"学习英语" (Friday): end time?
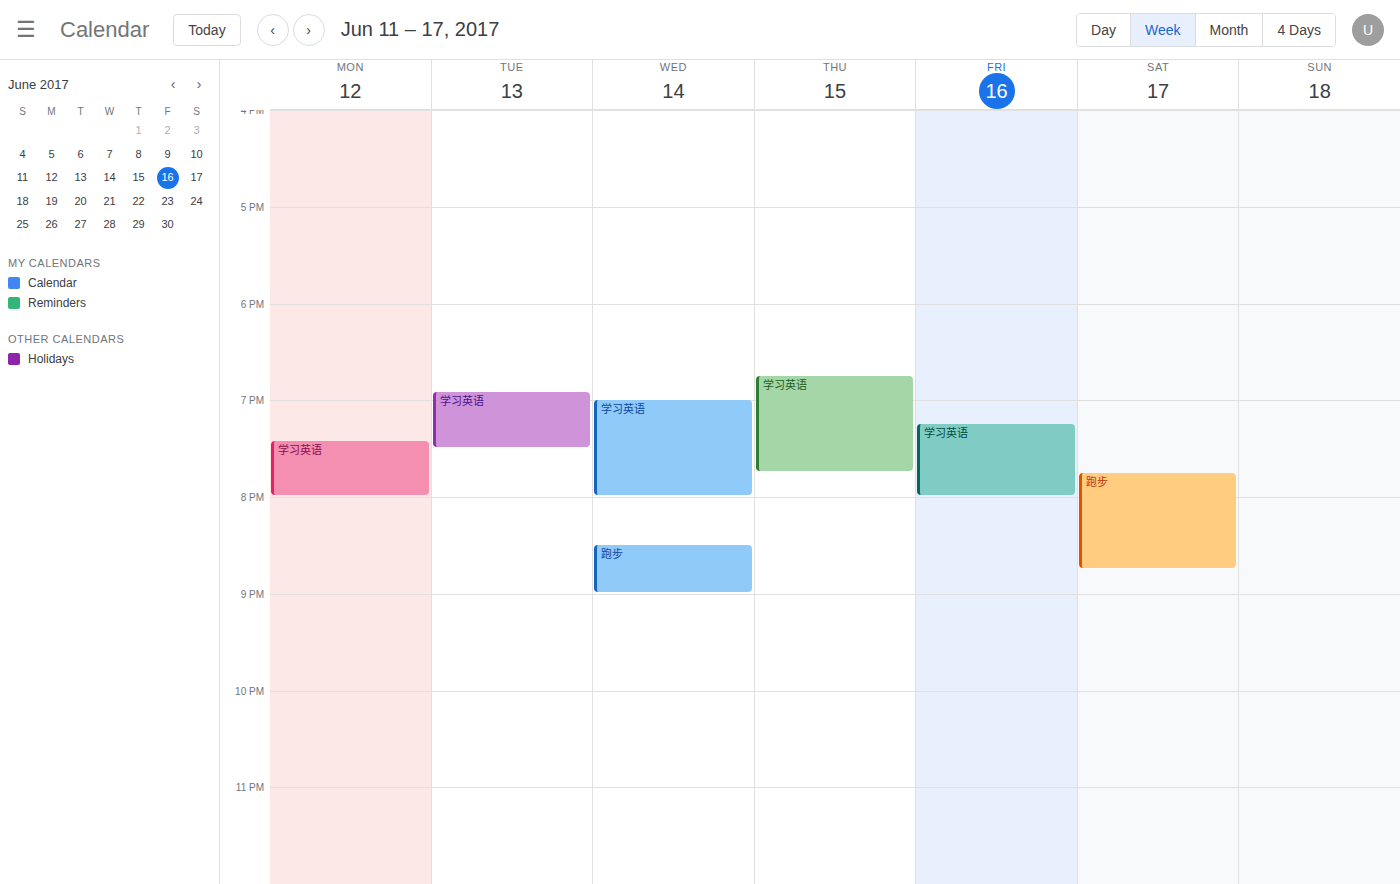
8:00 PM